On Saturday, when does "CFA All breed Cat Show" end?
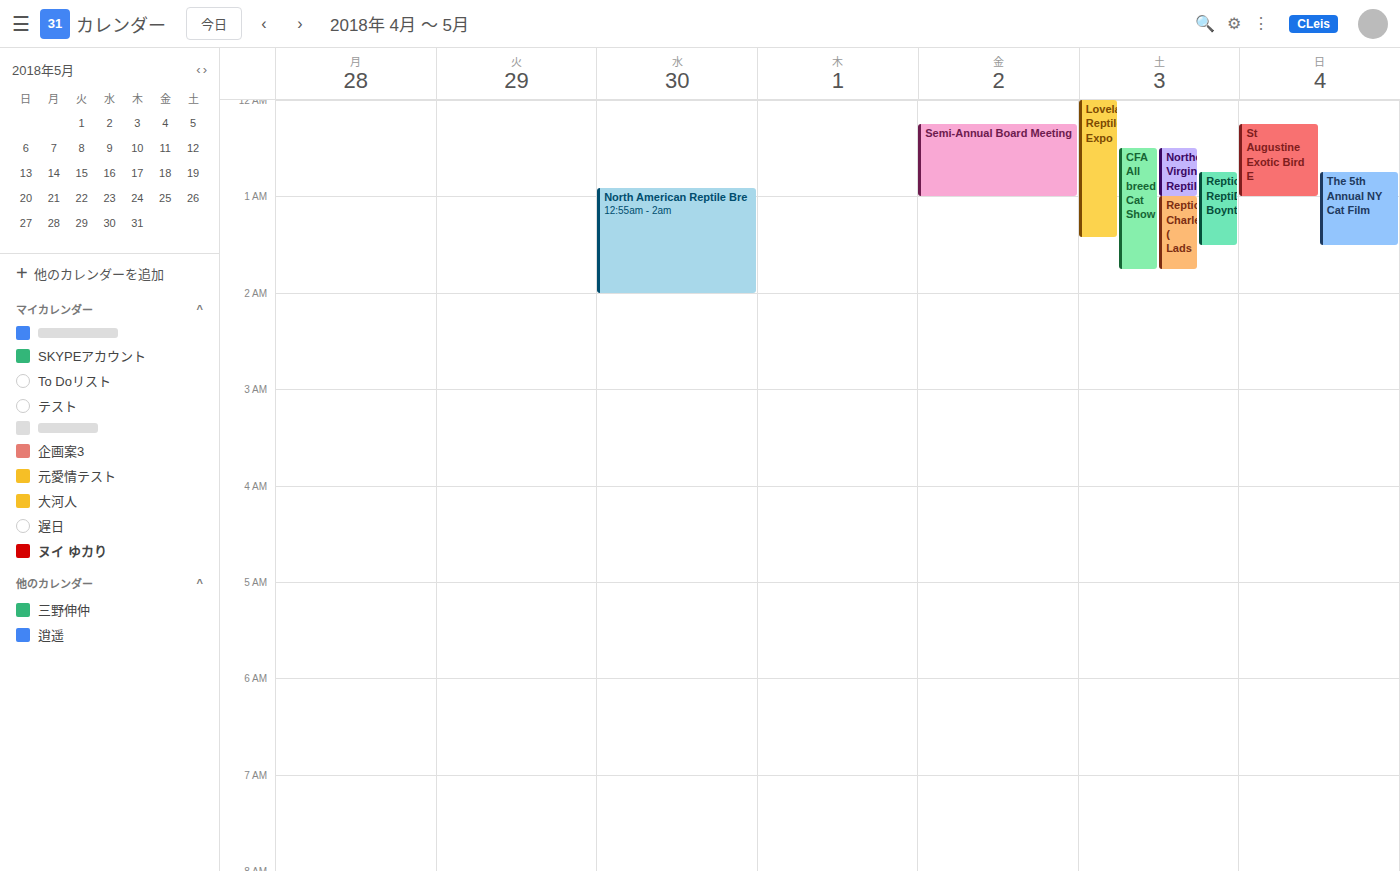
1:45 AM